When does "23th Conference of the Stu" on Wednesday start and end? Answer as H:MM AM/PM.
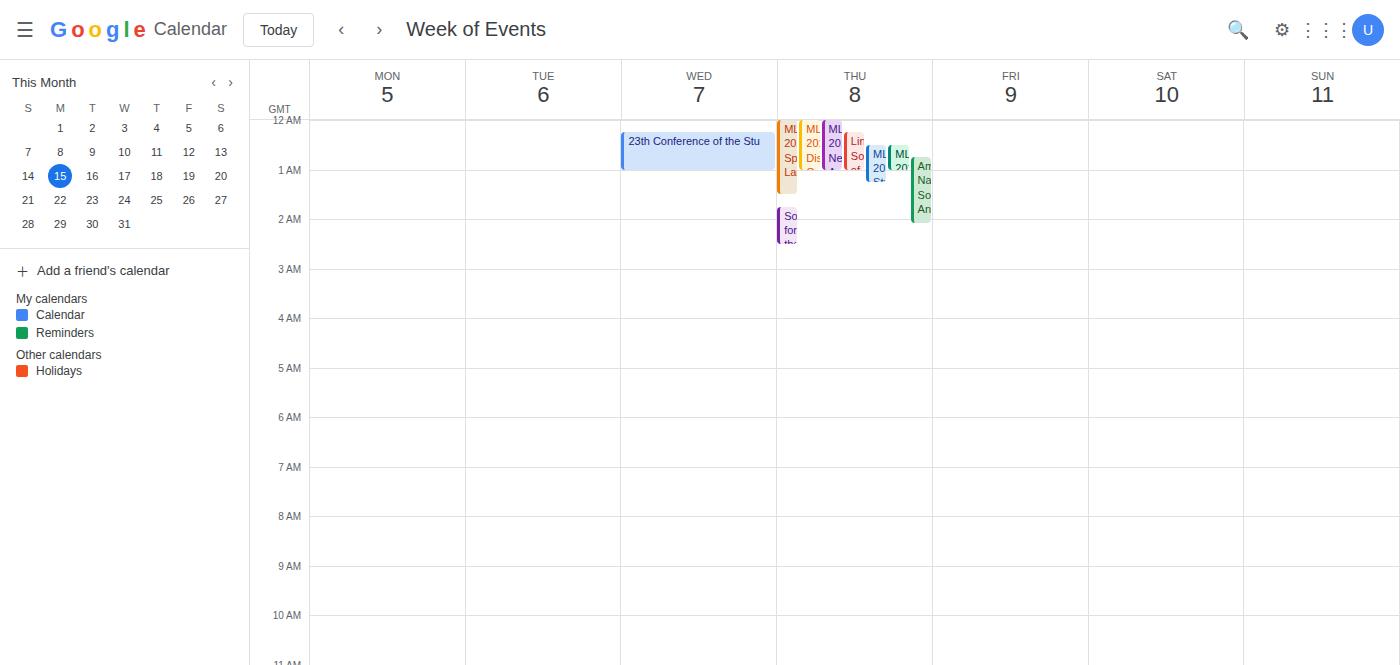
12:15 AM to 1:00 AM